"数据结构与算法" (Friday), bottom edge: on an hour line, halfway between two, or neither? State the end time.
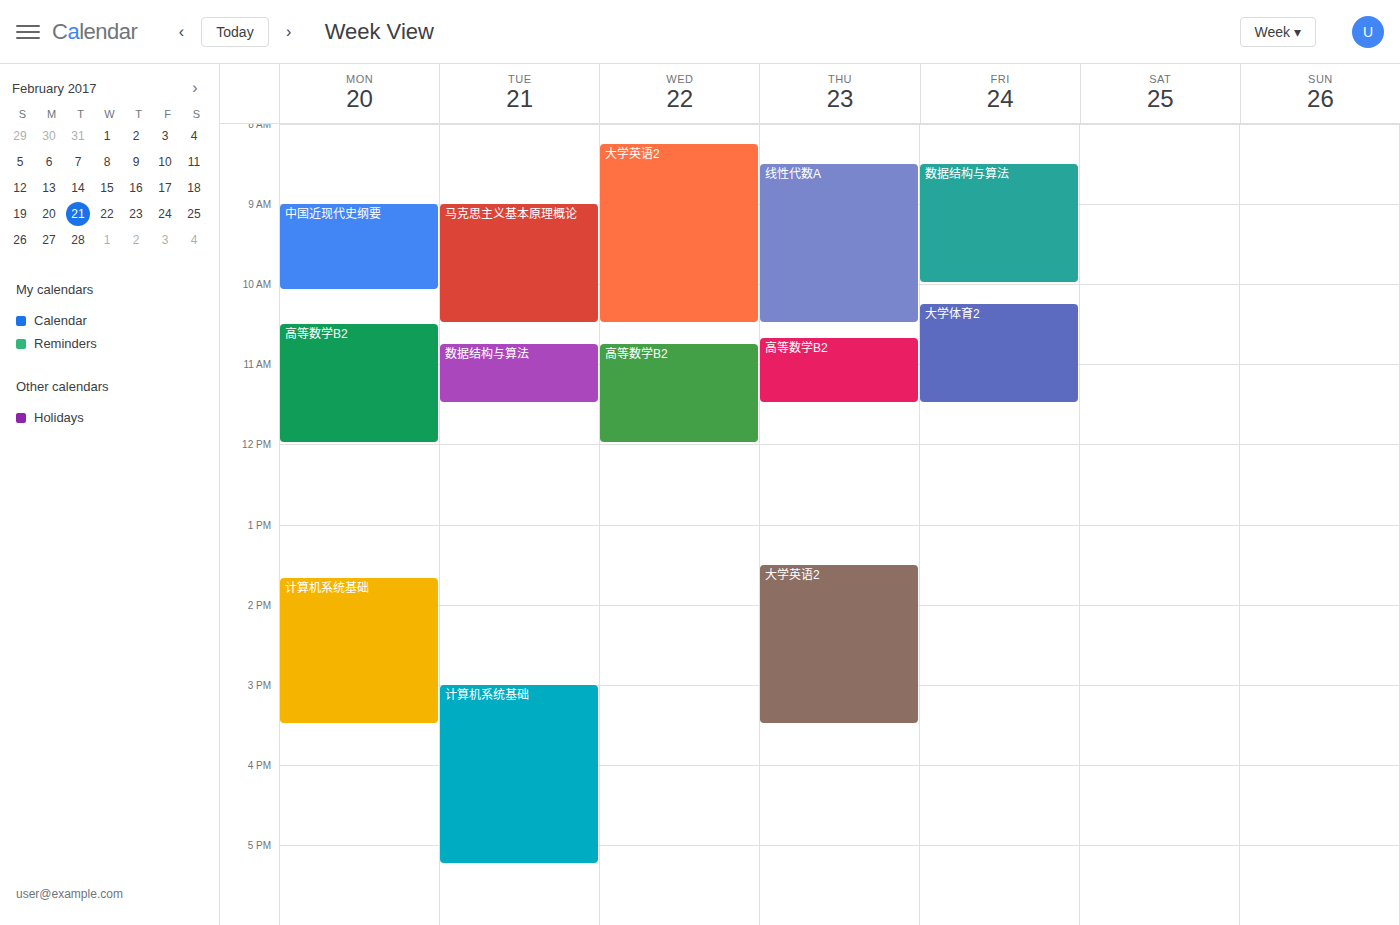
10:00 AM -- exactly on the 10 AM line.